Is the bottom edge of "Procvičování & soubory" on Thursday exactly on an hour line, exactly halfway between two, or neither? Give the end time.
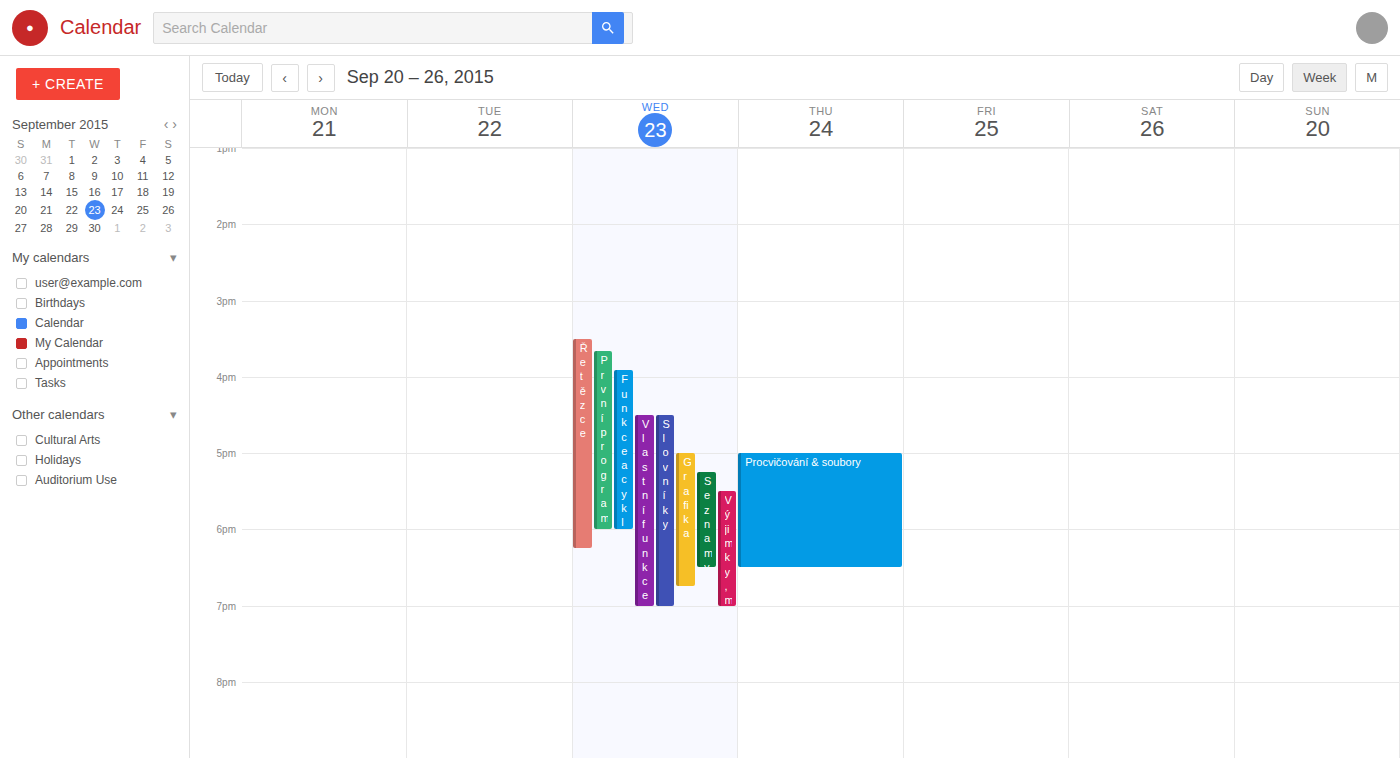
6:30 PM -- halfway between the 6 PM and 7 PM lines.